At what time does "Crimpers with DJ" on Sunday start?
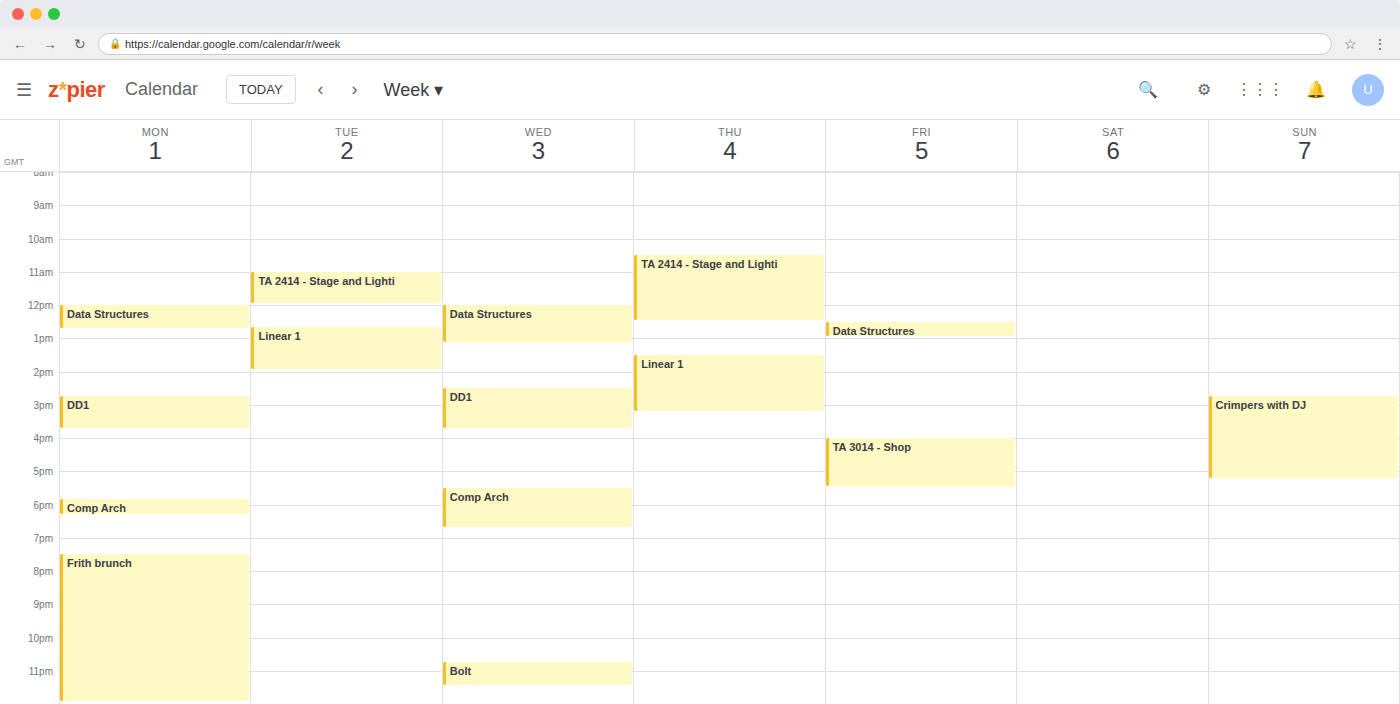
2:45 PM